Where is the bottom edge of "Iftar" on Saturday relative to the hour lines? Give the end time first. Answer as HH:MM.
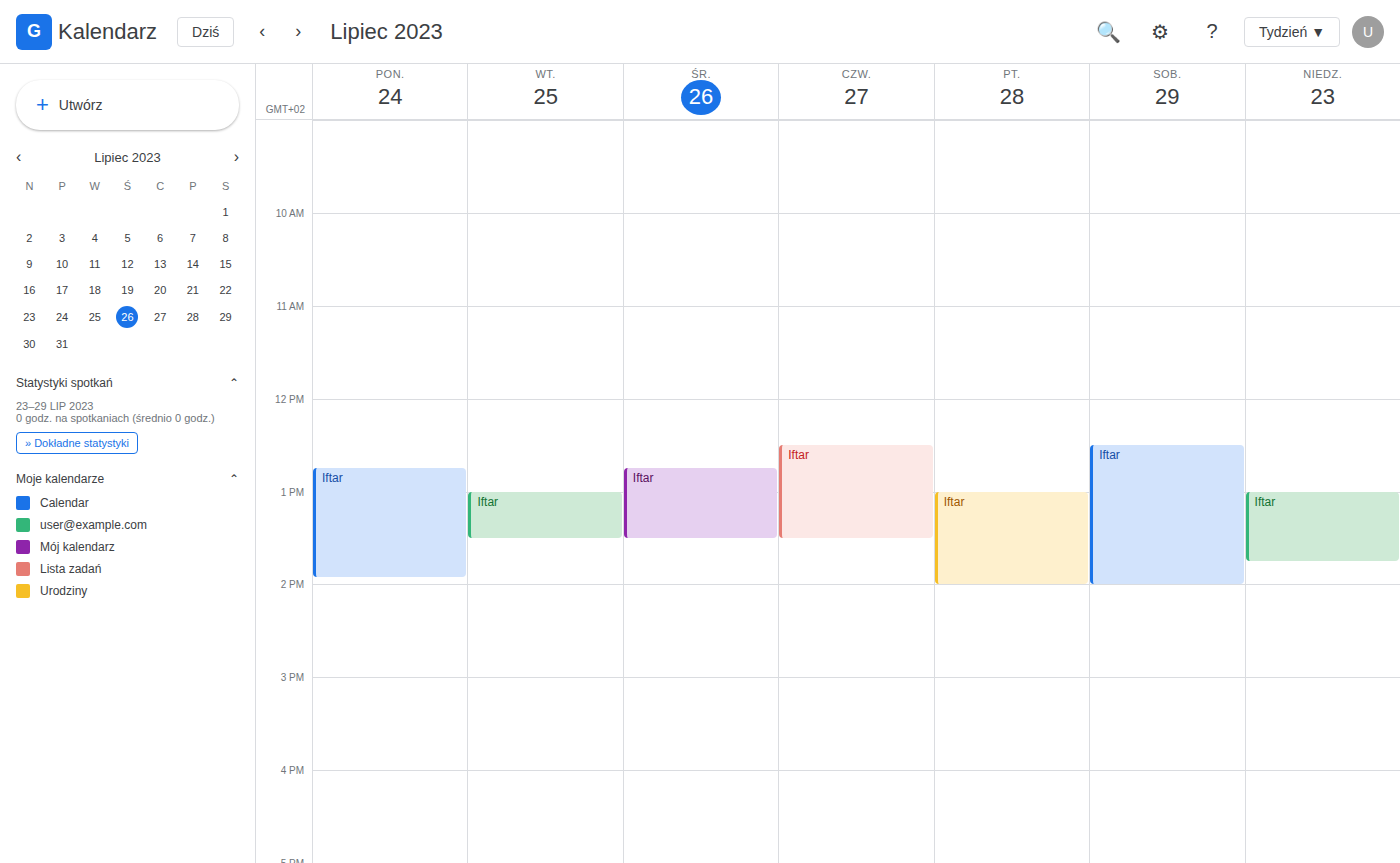
14:00 -- exactly on the 14:00 line.